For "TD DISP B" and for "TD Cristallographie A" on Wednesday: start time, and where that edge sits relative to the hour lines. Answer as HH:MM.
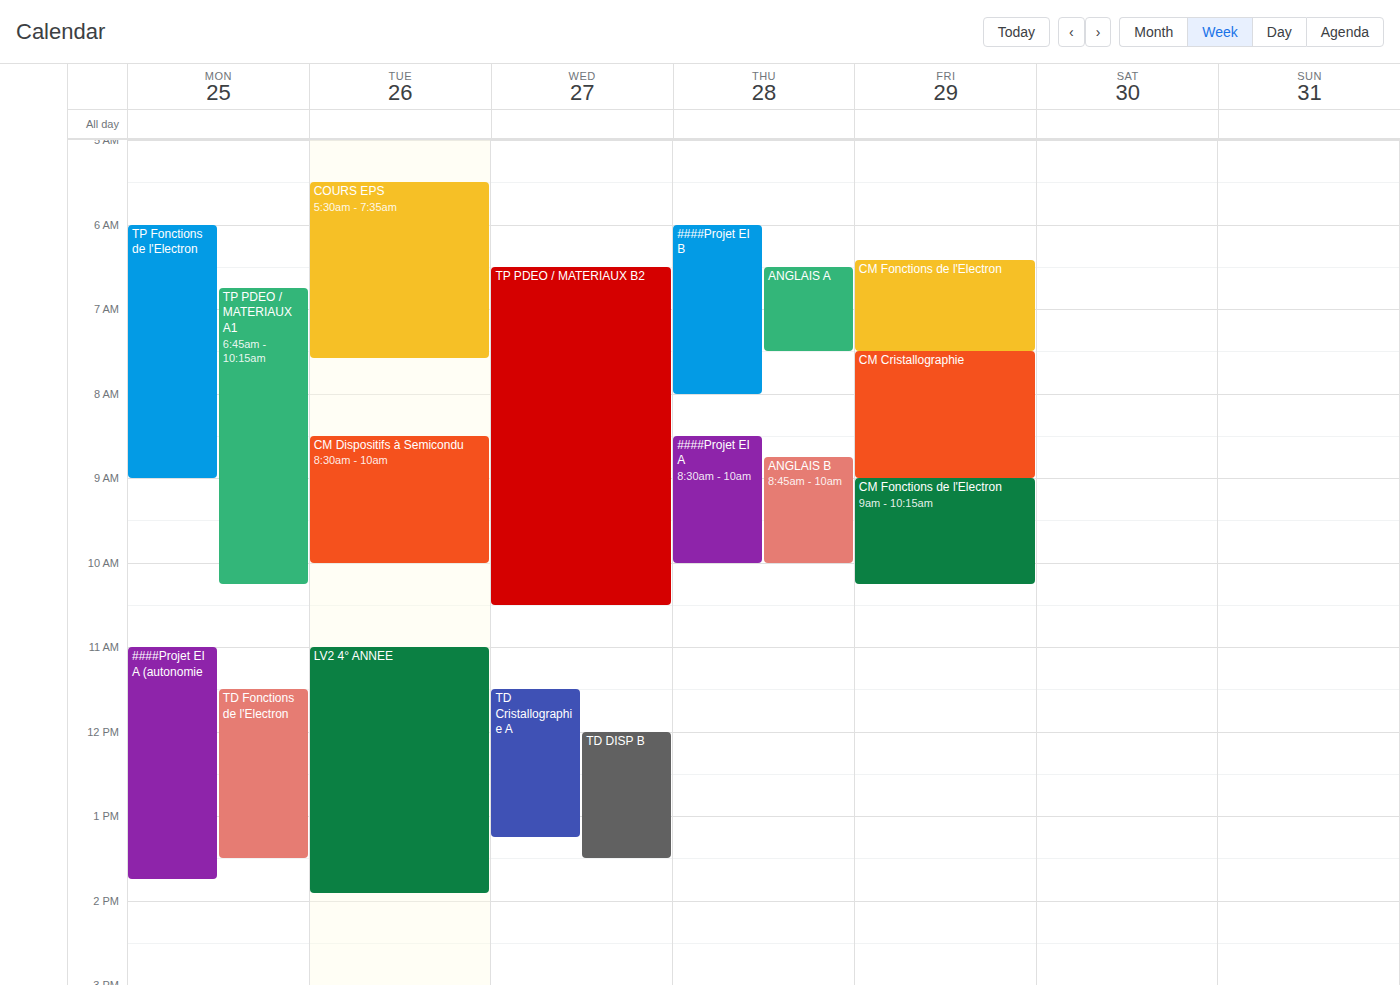
"TD DISP B": 12:00, exactly on the 12:00 line. "TD Cristallographie A": 11:30, halfway between the 11:00 and 12:00 lines.